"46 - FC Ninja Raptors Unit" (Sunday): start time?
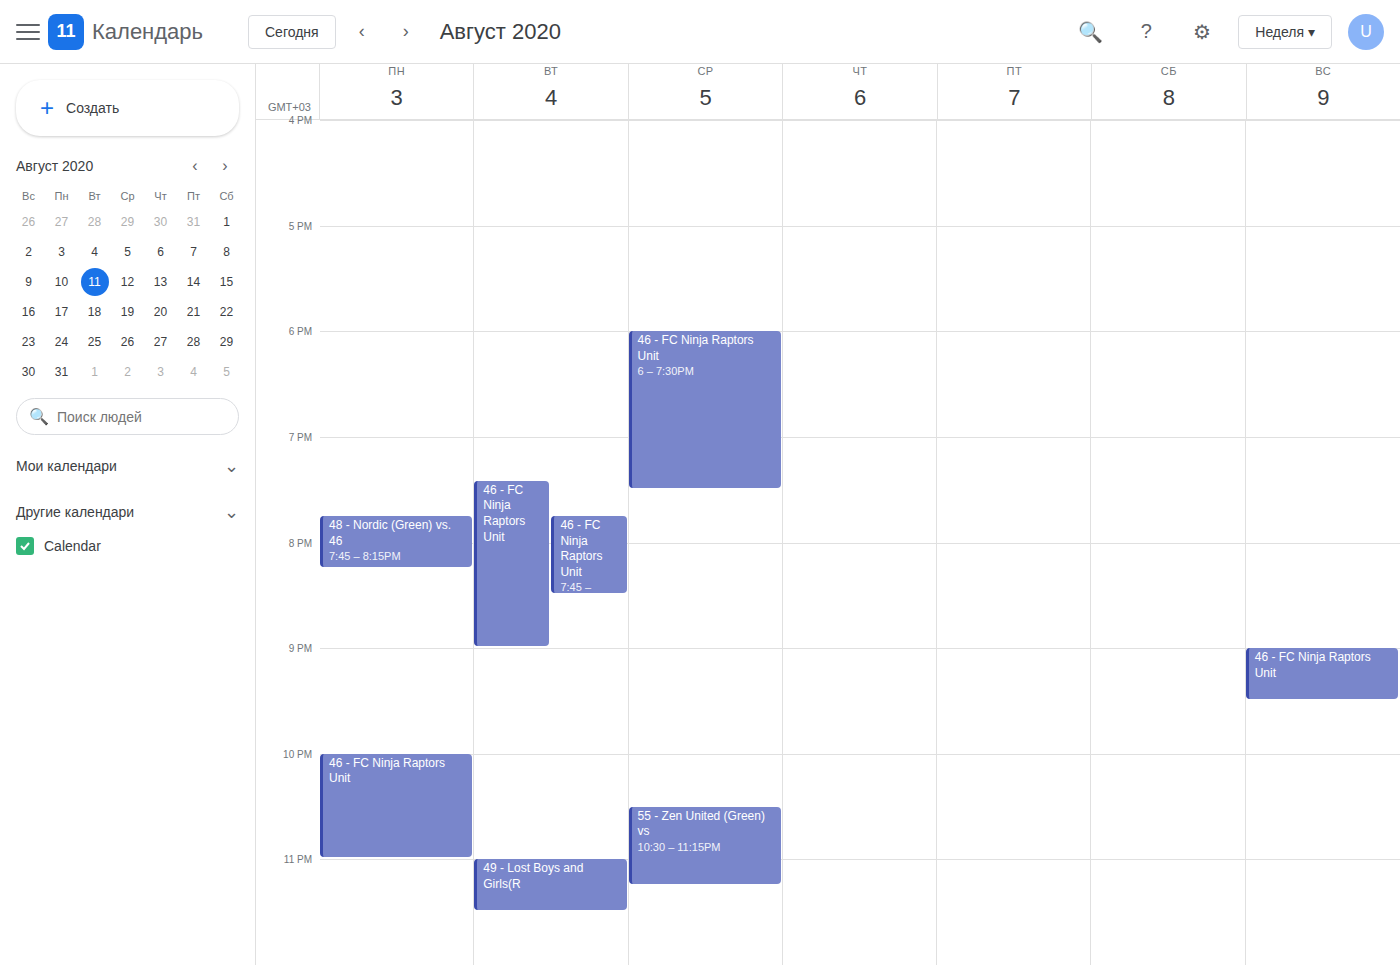
9:00 PM